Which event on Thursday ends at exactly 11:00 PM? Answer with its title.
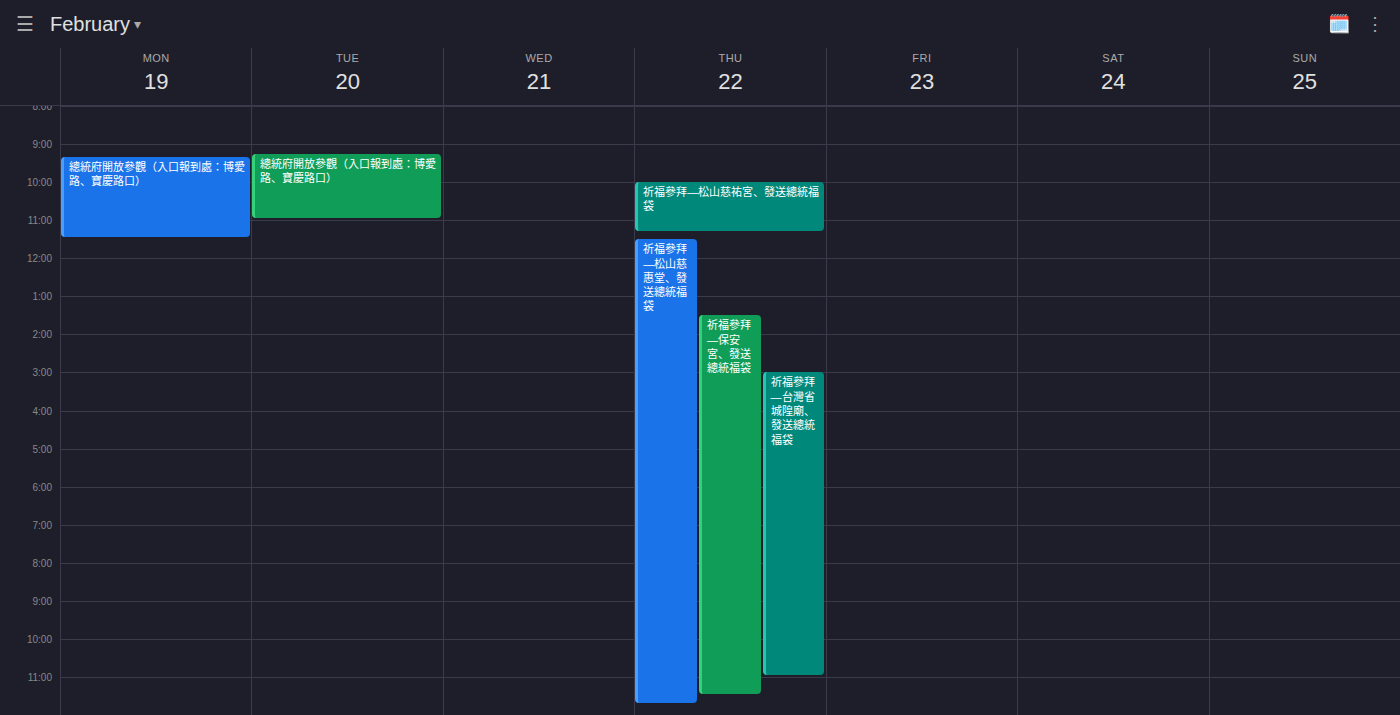
"祈福參拜—台灣省城隍廟、發送總統福袋"